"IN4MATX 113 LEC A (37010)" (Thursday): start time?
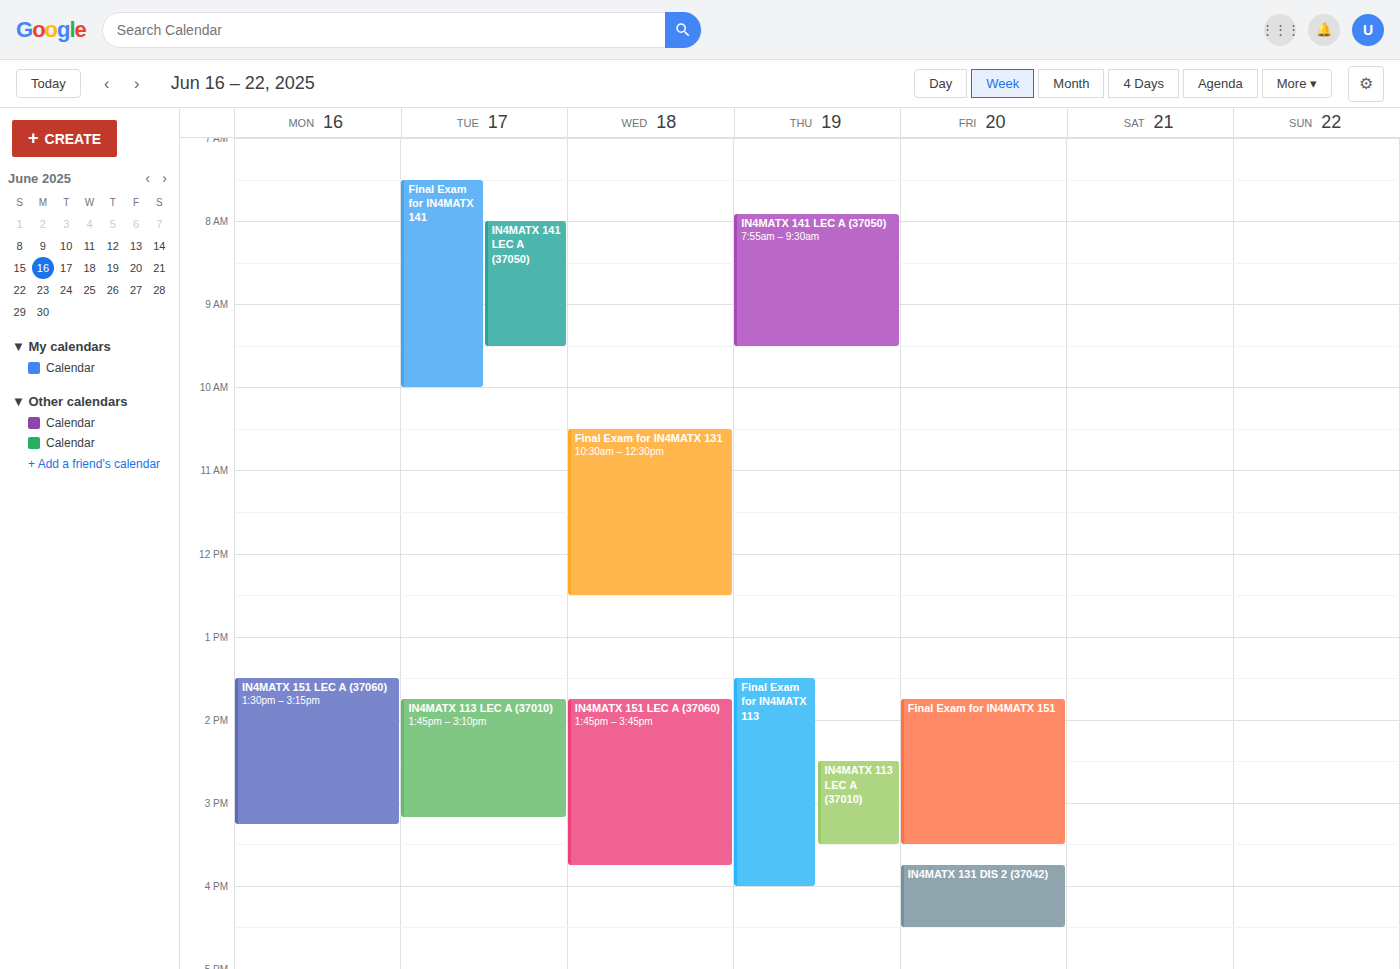
2:30 PM